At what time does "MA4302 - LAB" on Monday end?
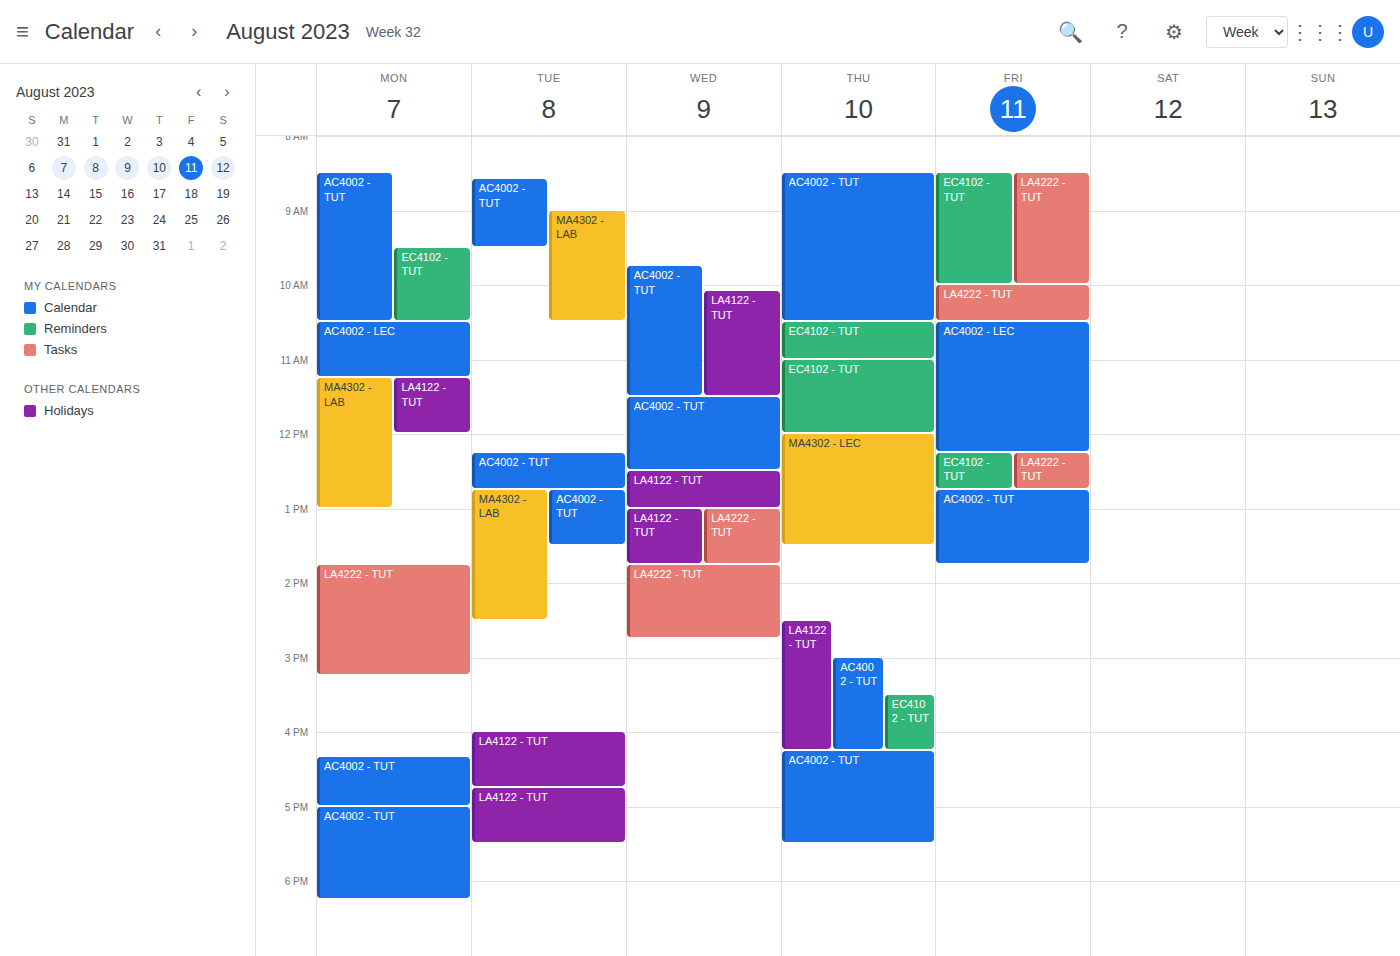
1:00 PM